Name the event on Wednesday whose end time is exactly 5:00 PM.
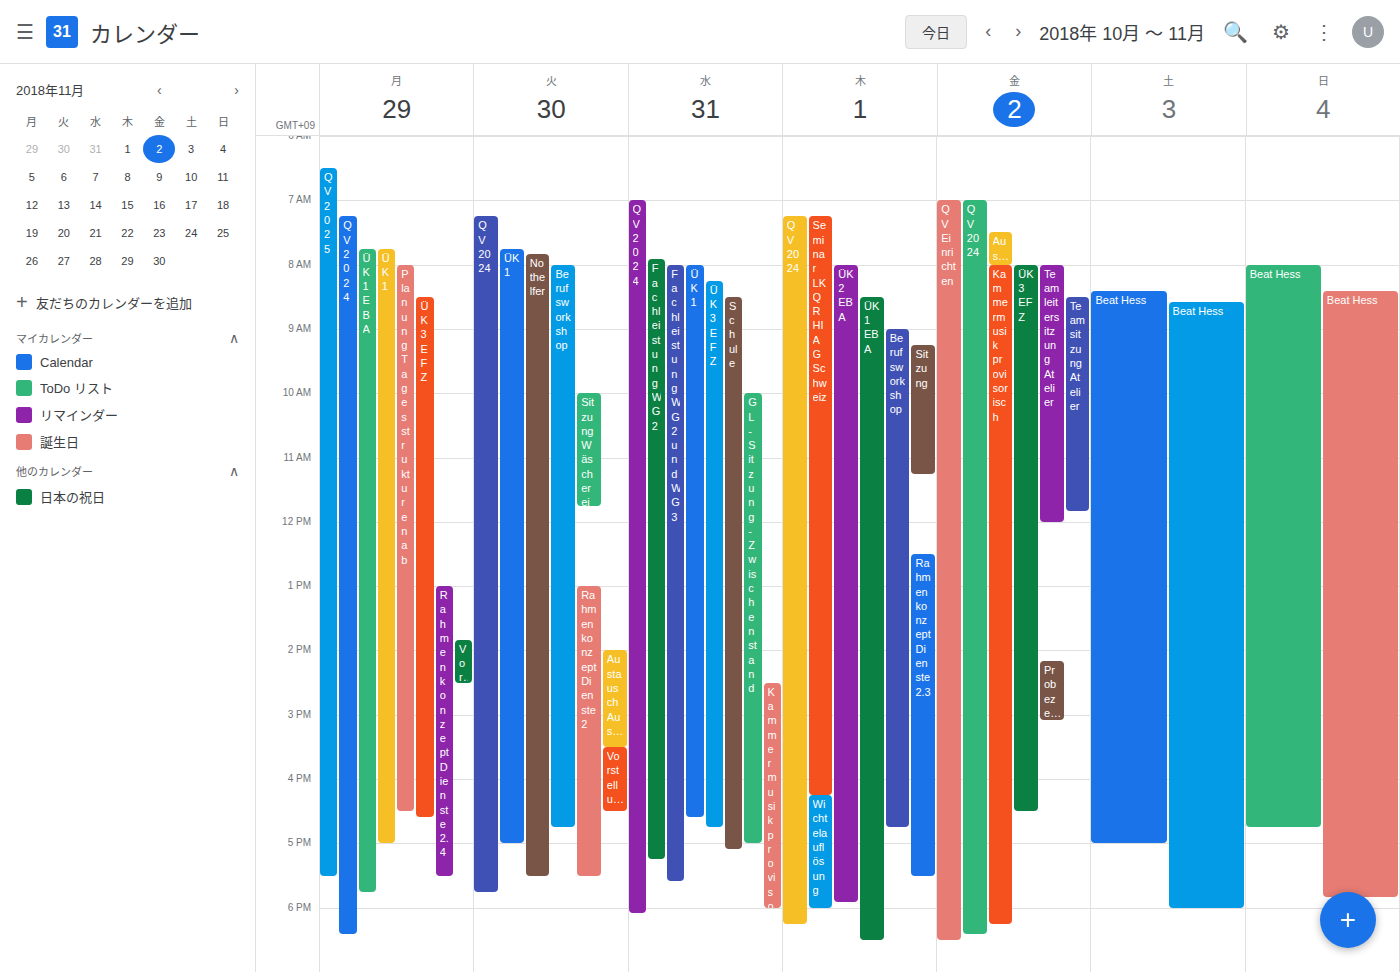
"GL-Sitzung - Zwischenstand"